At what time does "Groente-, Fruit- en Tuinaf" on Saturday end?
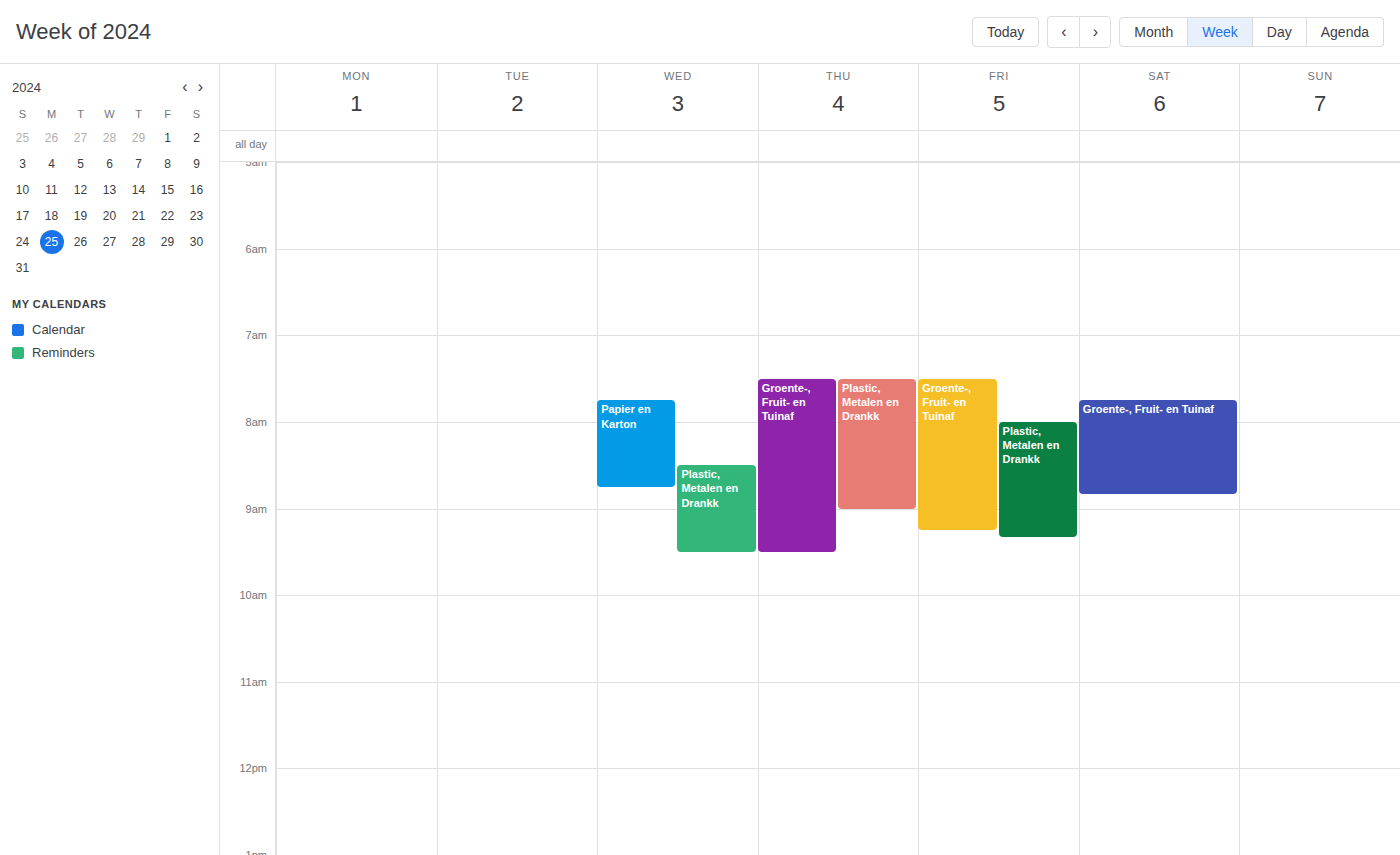
8:50 AM